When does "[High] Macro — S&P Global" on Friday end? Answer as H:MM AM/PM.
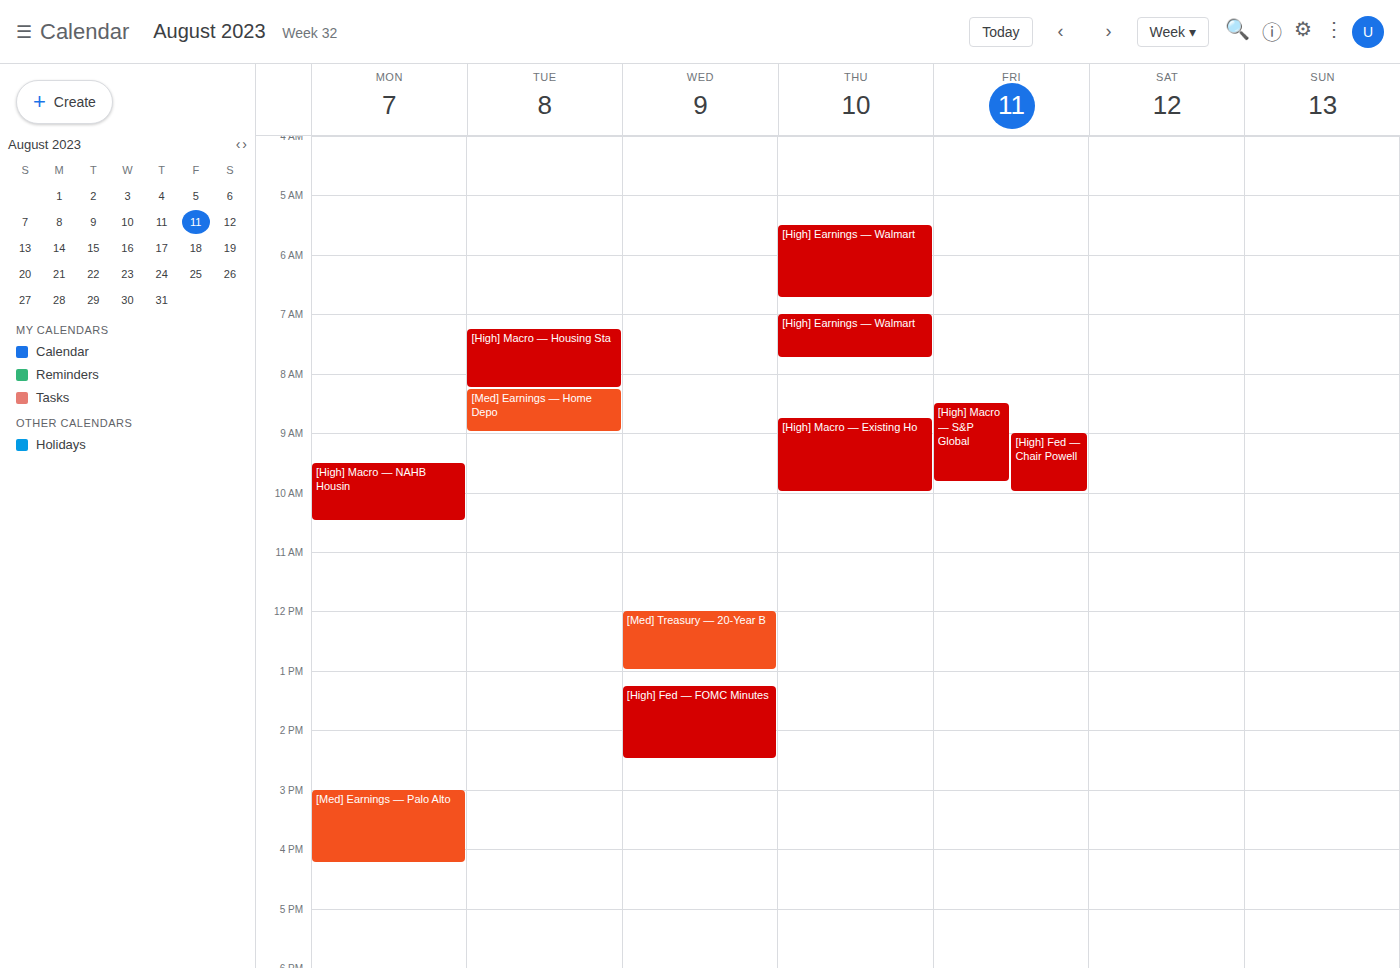
9:50 AM